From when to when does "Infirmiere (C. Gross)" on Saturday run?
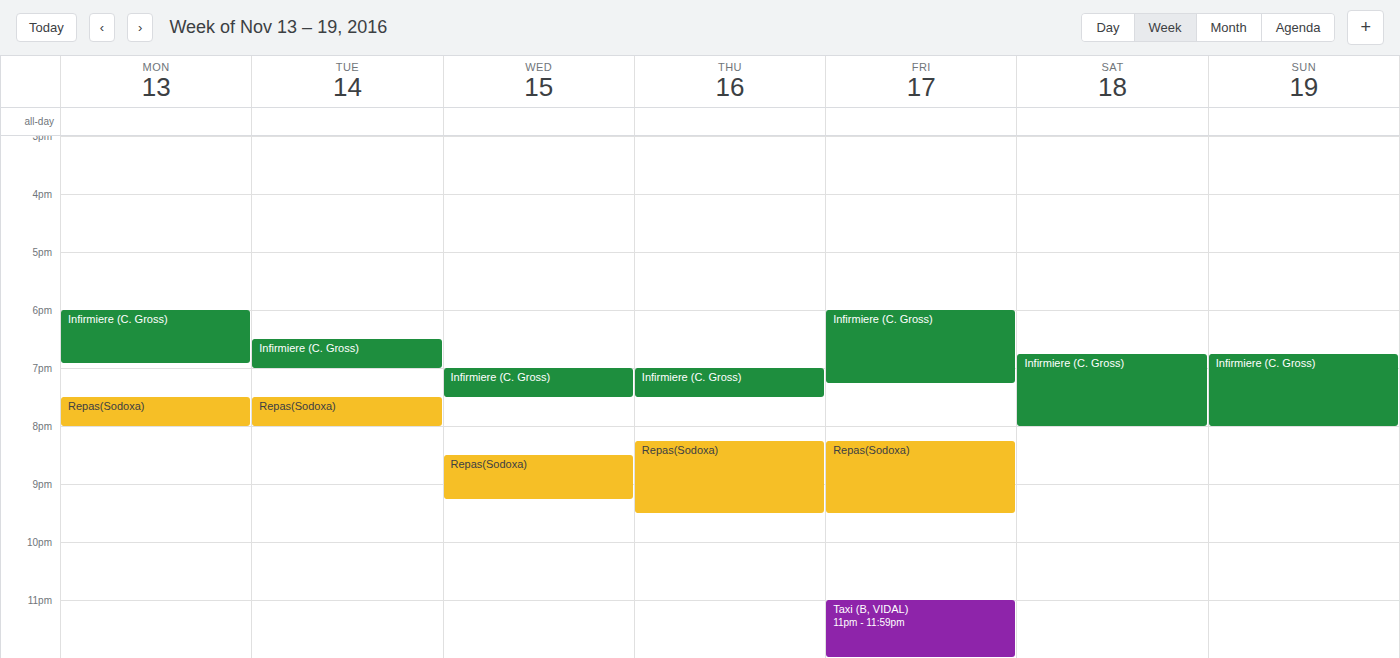
6:45 PM to 8:00 PM